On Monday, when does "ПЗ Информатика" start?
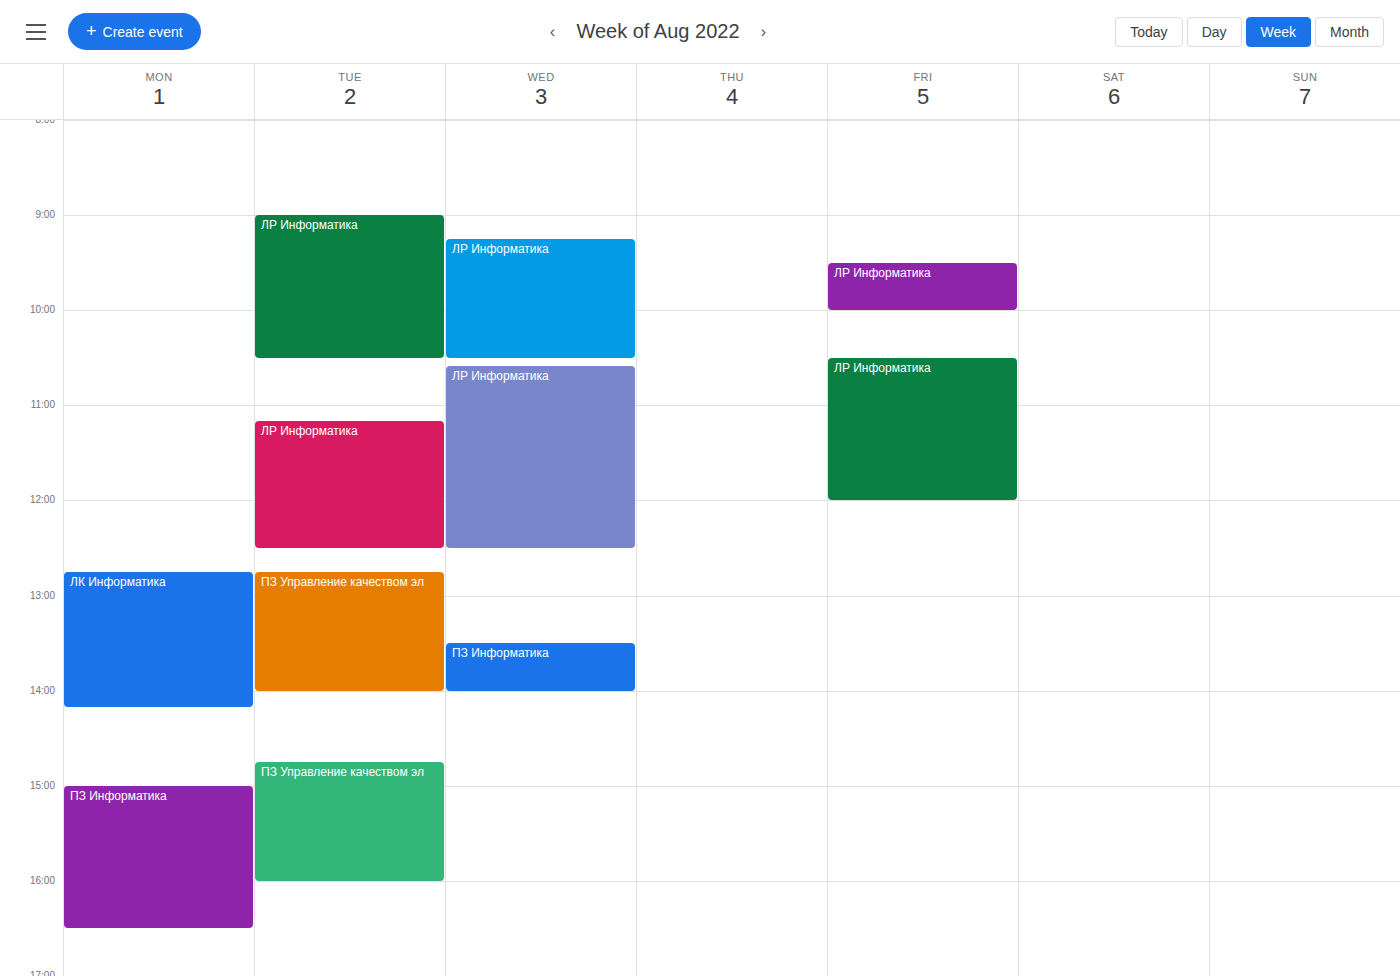
3:00 PM